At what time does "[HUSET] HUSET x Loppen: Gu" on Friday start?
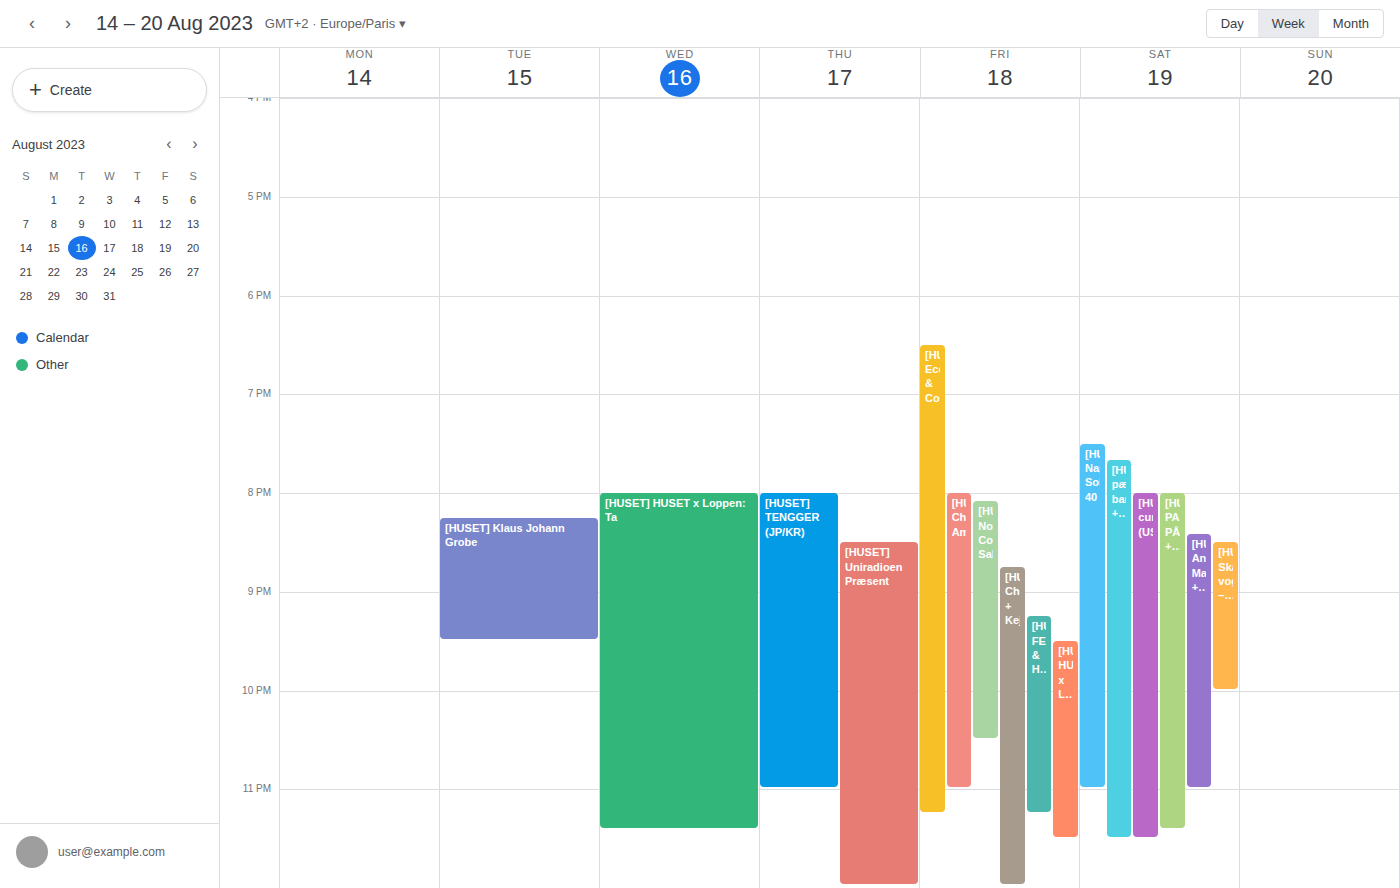
9:30 PM